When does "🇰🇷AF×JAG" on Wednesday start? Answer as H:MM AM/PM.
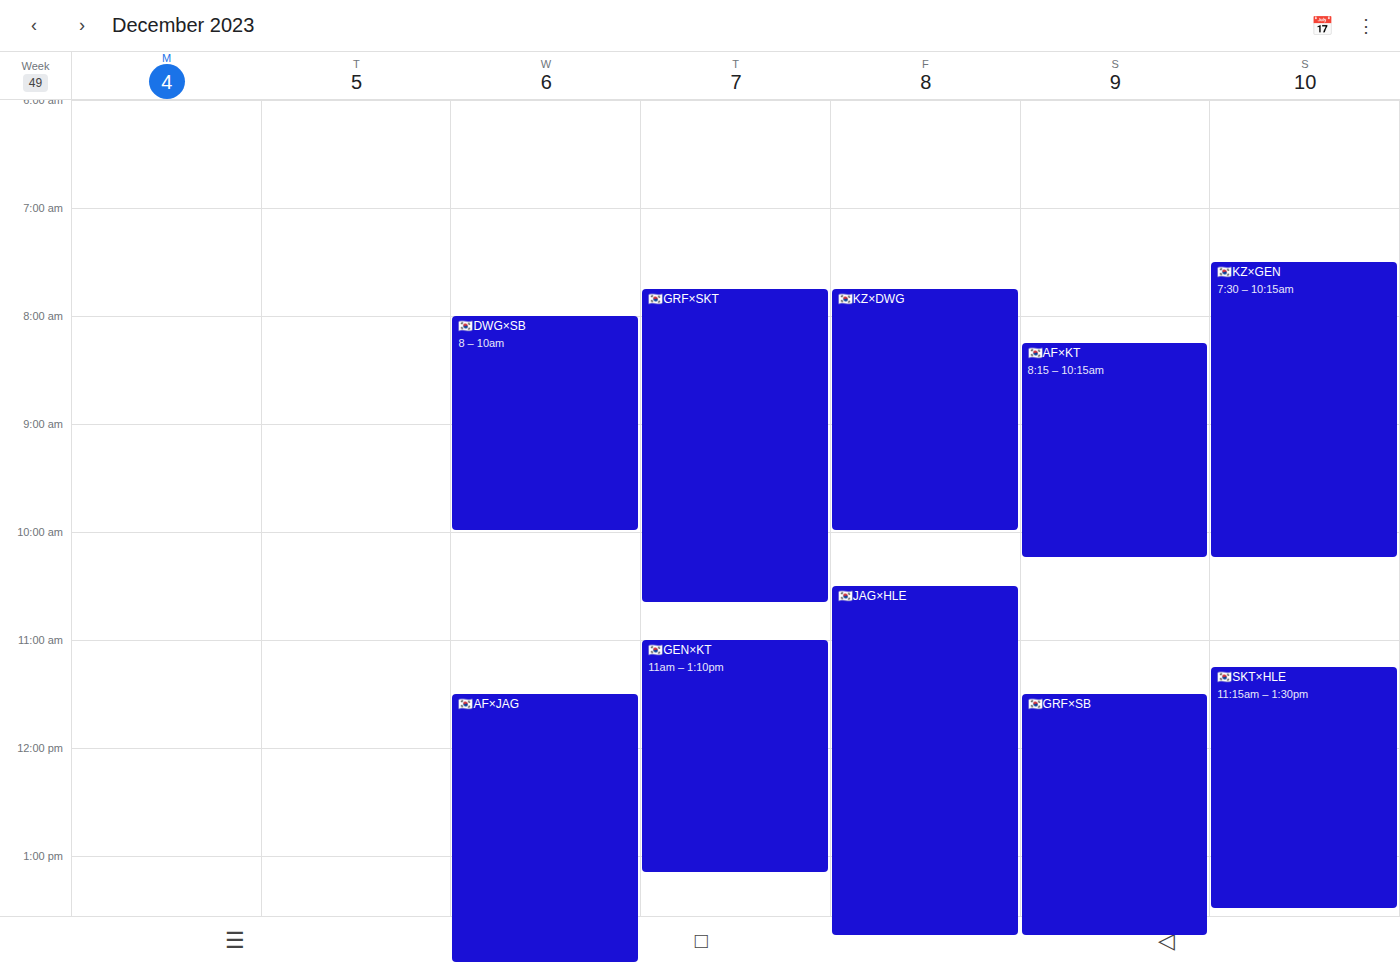
11:30 AM